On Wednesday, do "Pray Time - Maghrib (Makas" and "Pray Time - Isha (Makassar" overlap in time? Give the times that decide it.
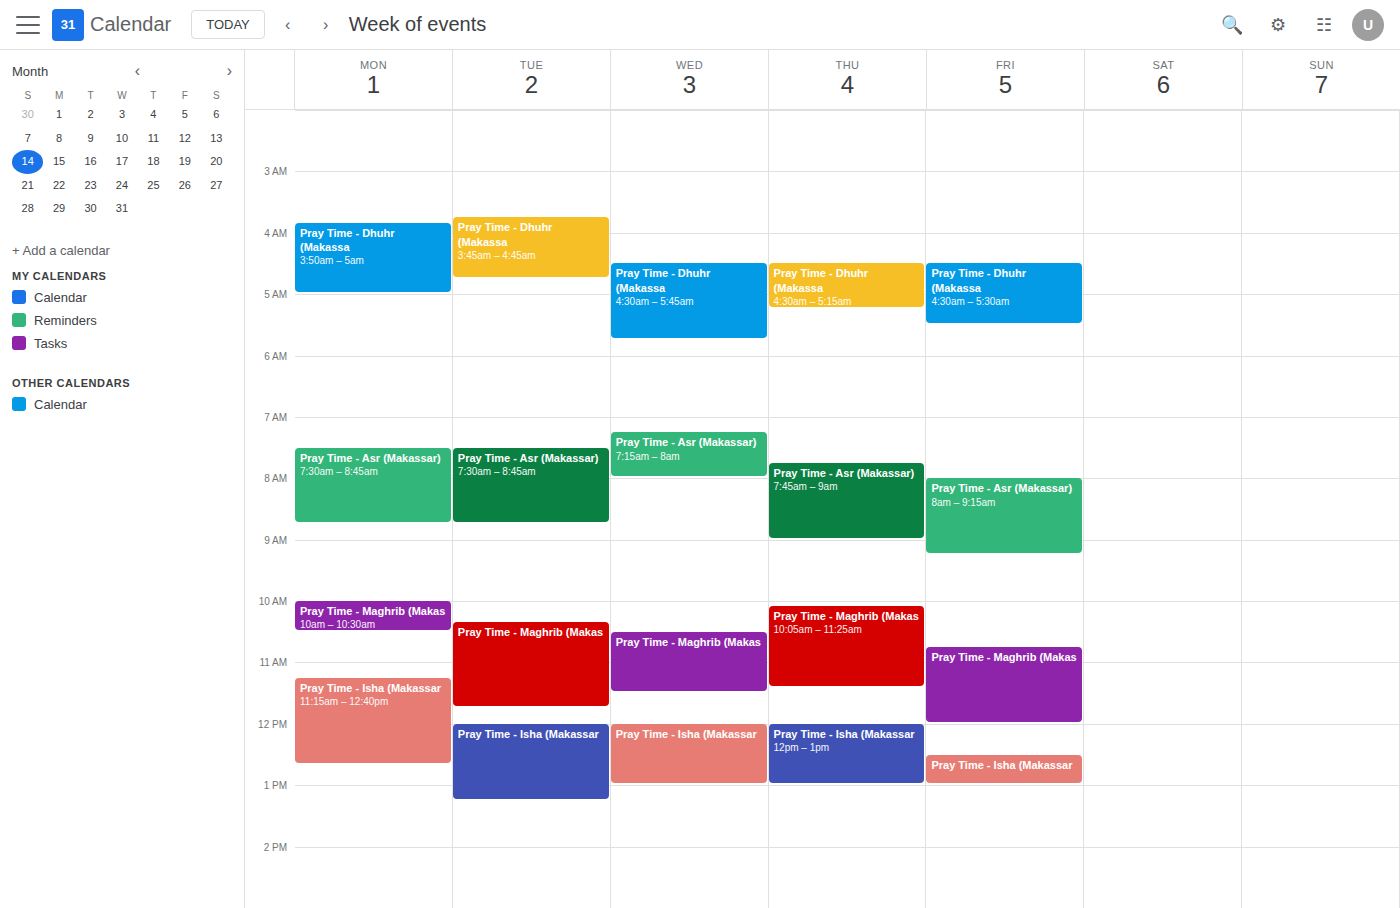
"Pray Time - Maghrib (Makas" ends at 11:30 AM and "Pray Time - Isha (Makassar" starts at 12:00 PM -- no overlap.